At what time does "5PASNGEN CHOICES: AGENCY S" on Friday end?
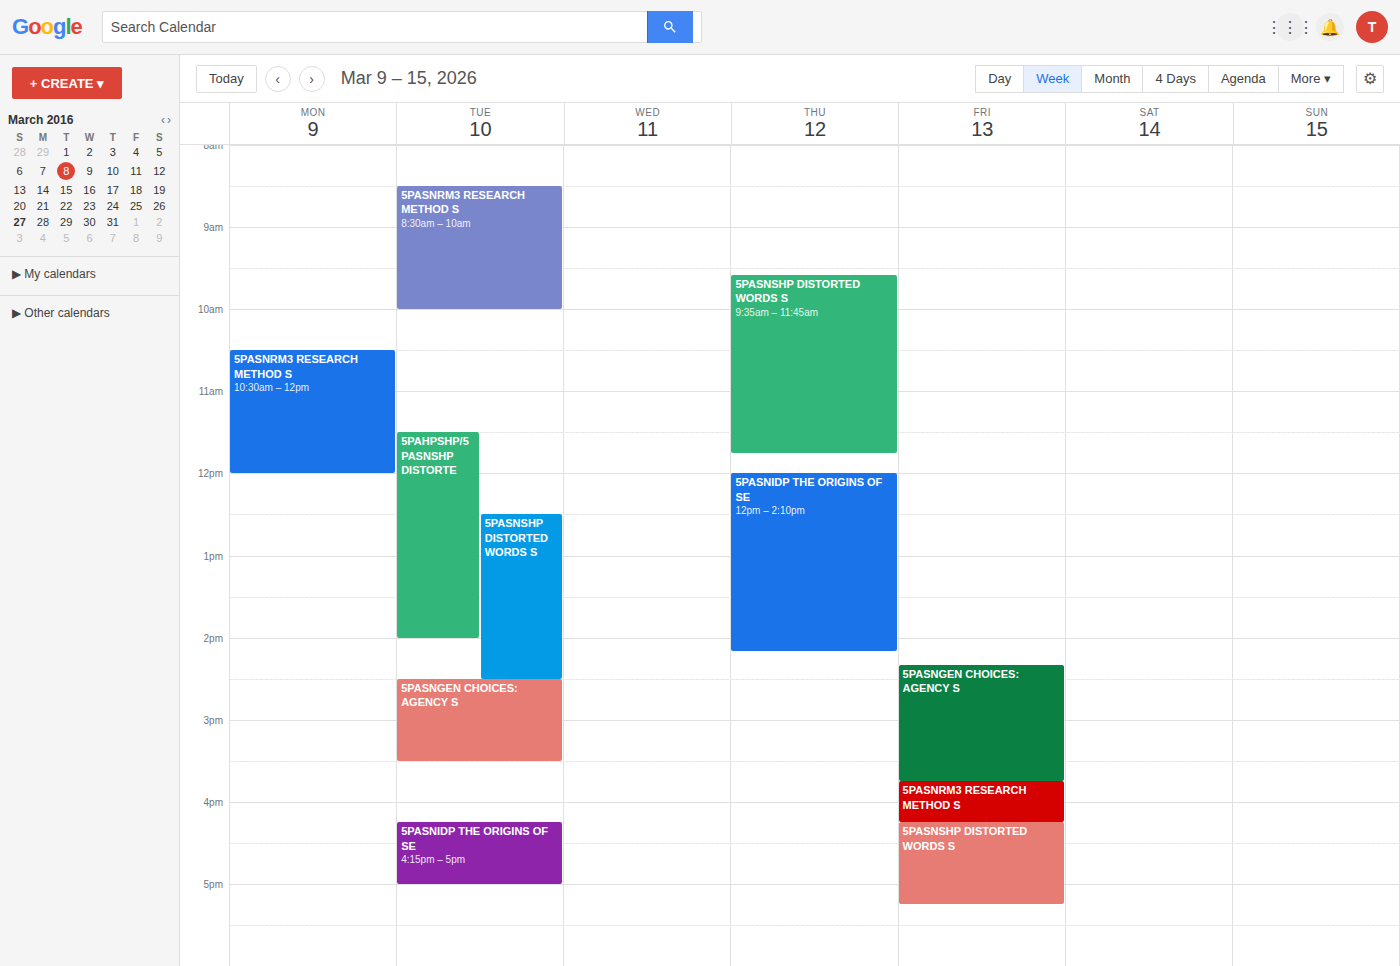
3:45 PM